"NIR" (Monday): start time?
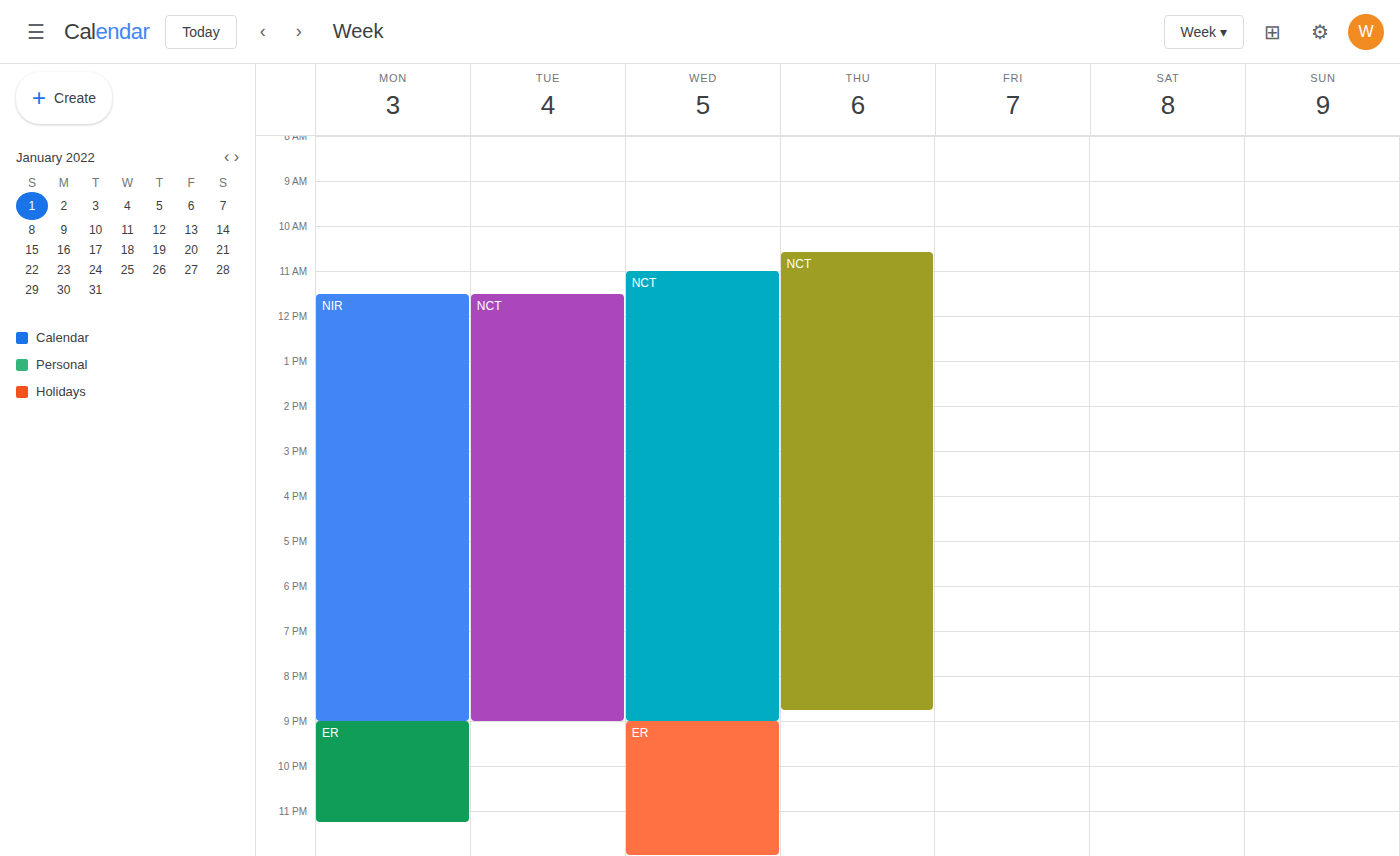
11:30 AM